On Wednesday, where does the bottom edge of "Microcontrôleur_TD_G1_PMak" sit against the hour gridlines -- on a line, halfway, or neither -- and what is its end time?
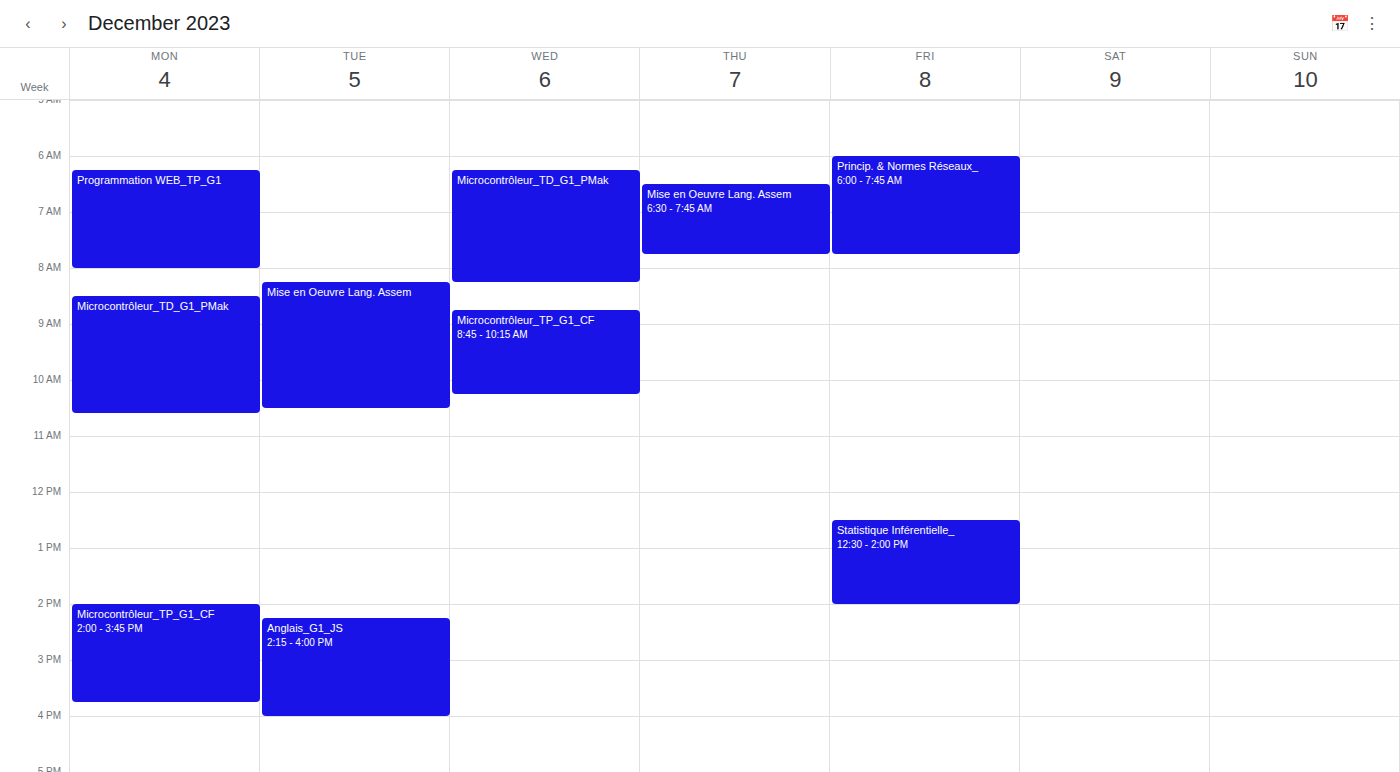
8:15 AM -- neither: a quarter of the way from the 8 AM line to the 9 AM line.